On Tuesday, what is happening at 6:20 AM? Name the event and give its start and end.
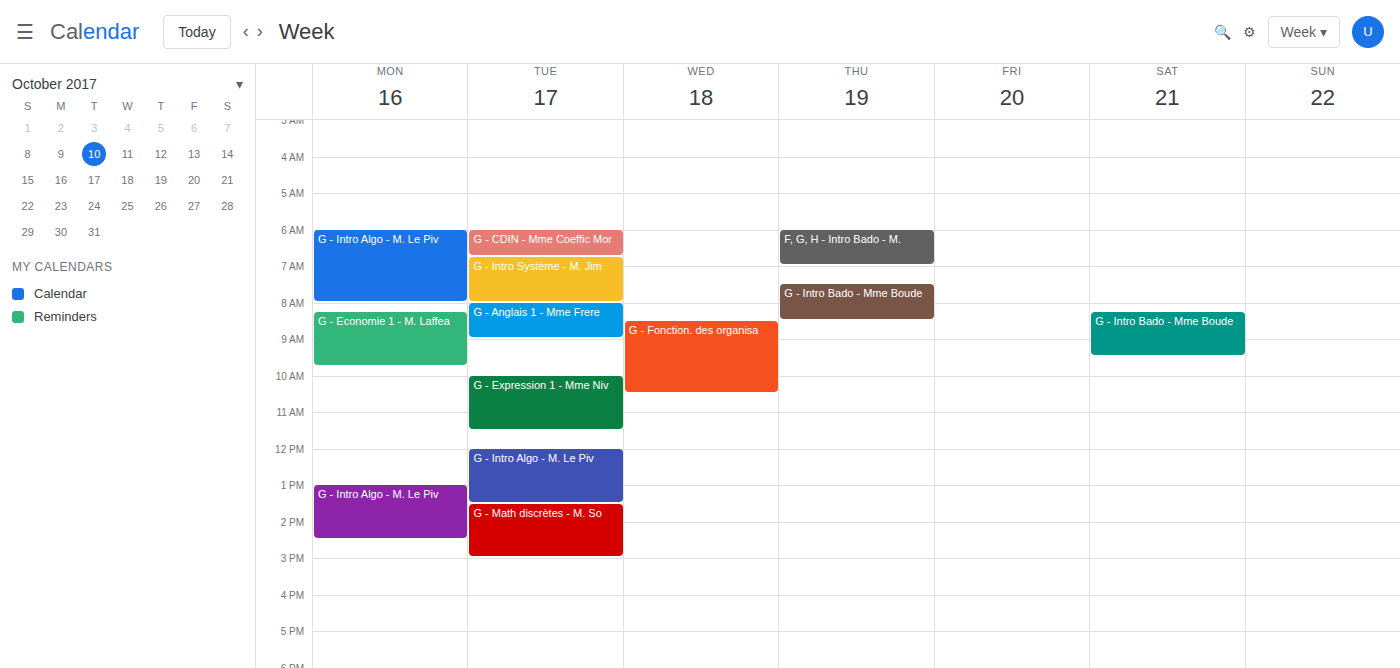
"G - CDIN - Mme Coeffic Mor", 6:00 AM to 6:45 AM